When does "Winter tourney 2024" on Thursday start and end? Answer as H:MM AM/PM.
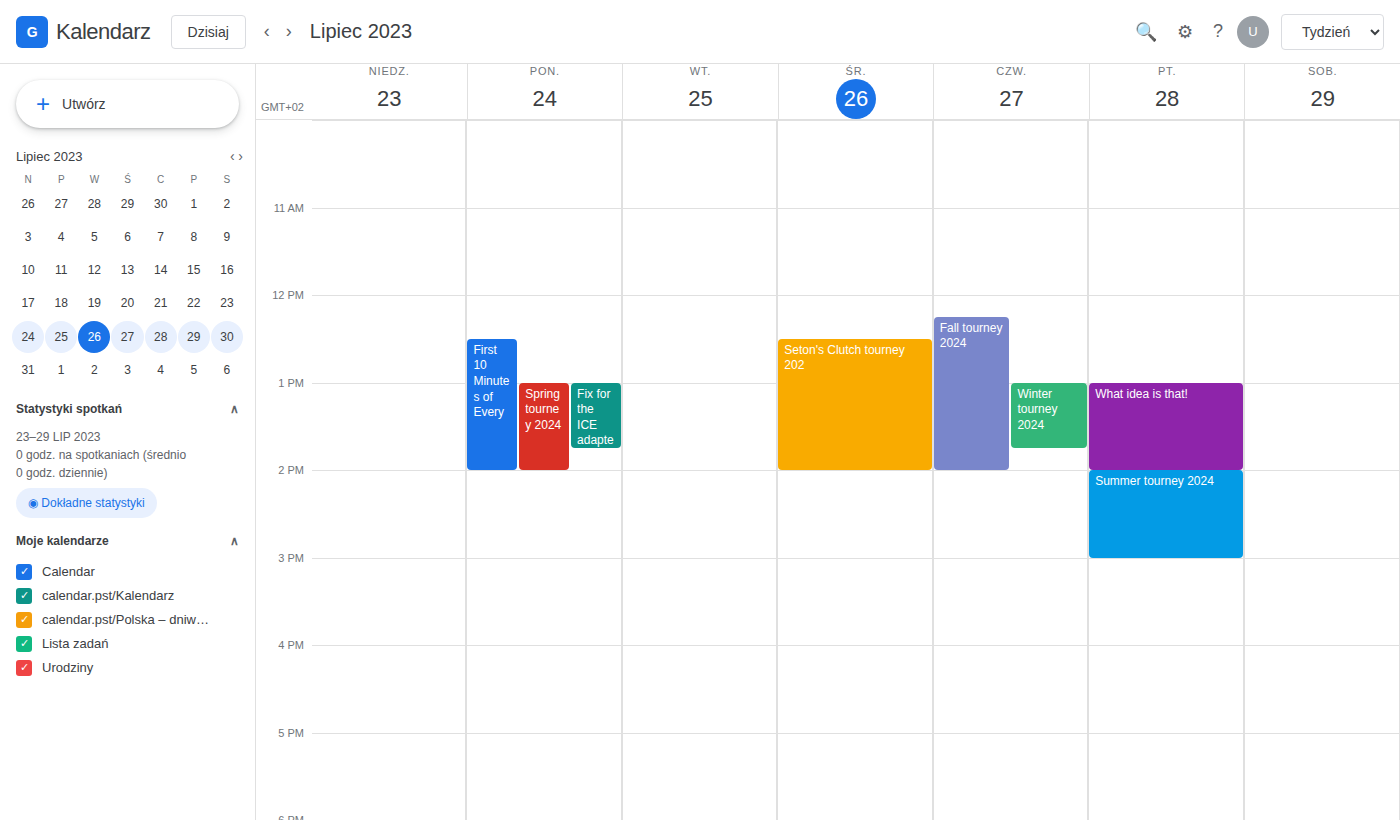
1:00 PM to 1:45 PM